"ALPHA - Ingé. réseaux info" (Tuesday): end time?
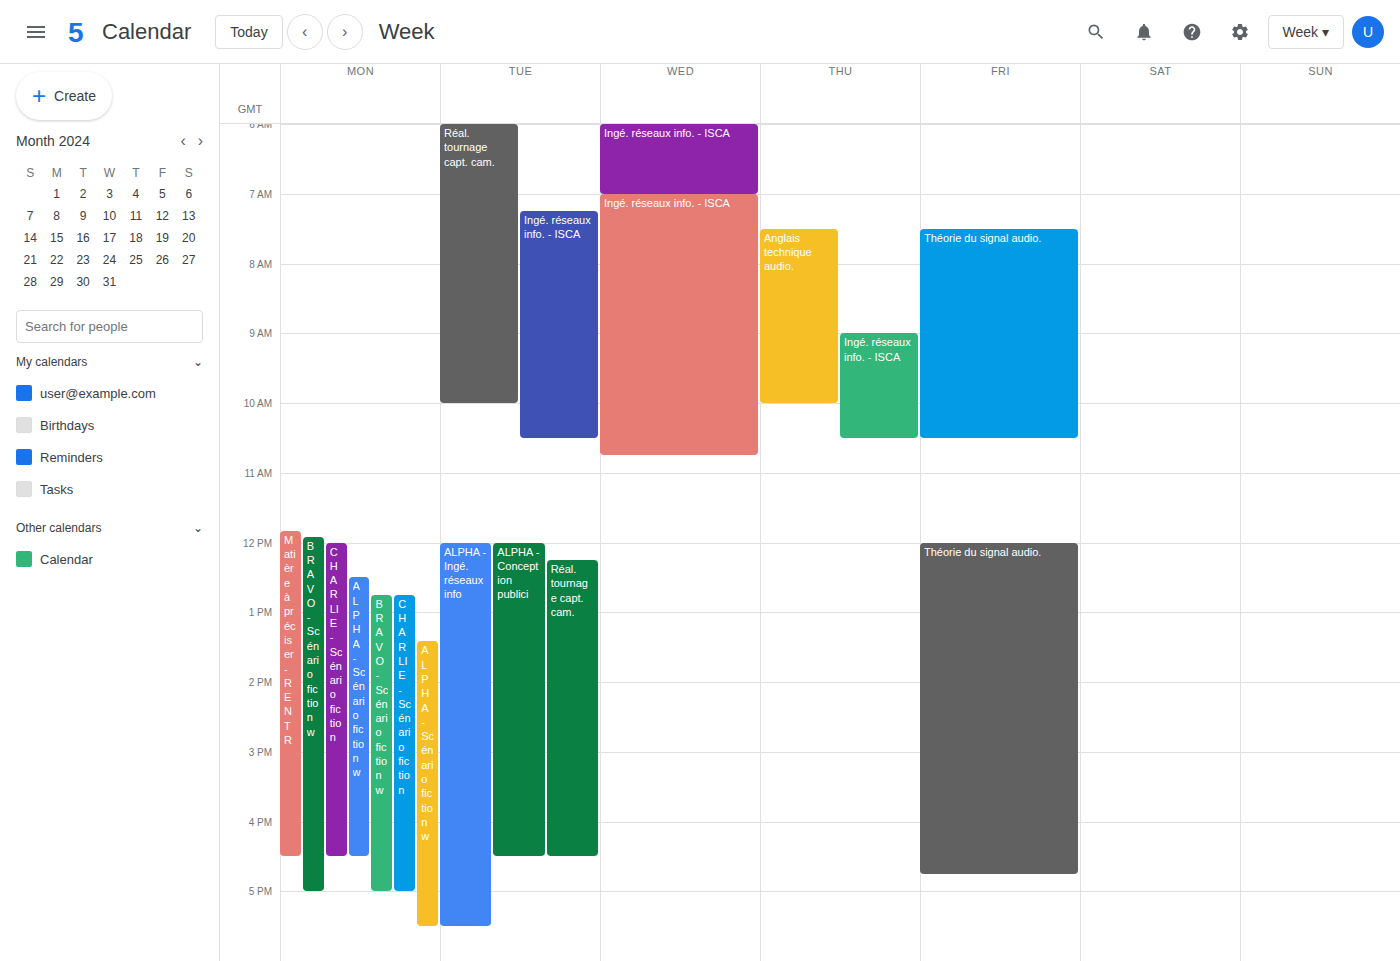
5:30 PM